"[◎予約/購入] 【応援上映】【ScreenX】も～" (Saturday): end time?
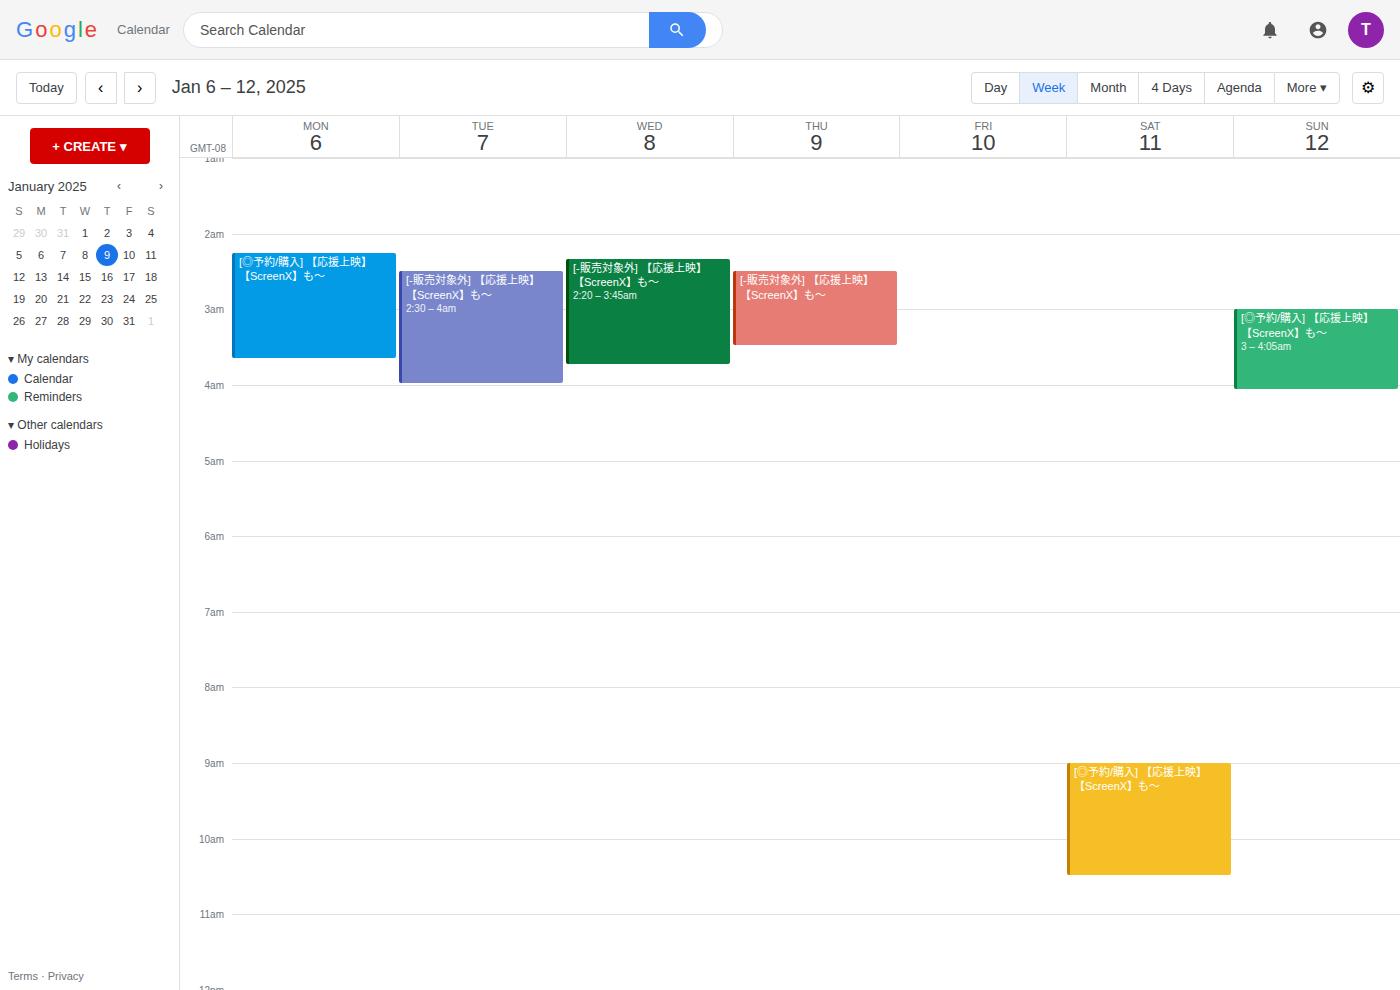
10:30